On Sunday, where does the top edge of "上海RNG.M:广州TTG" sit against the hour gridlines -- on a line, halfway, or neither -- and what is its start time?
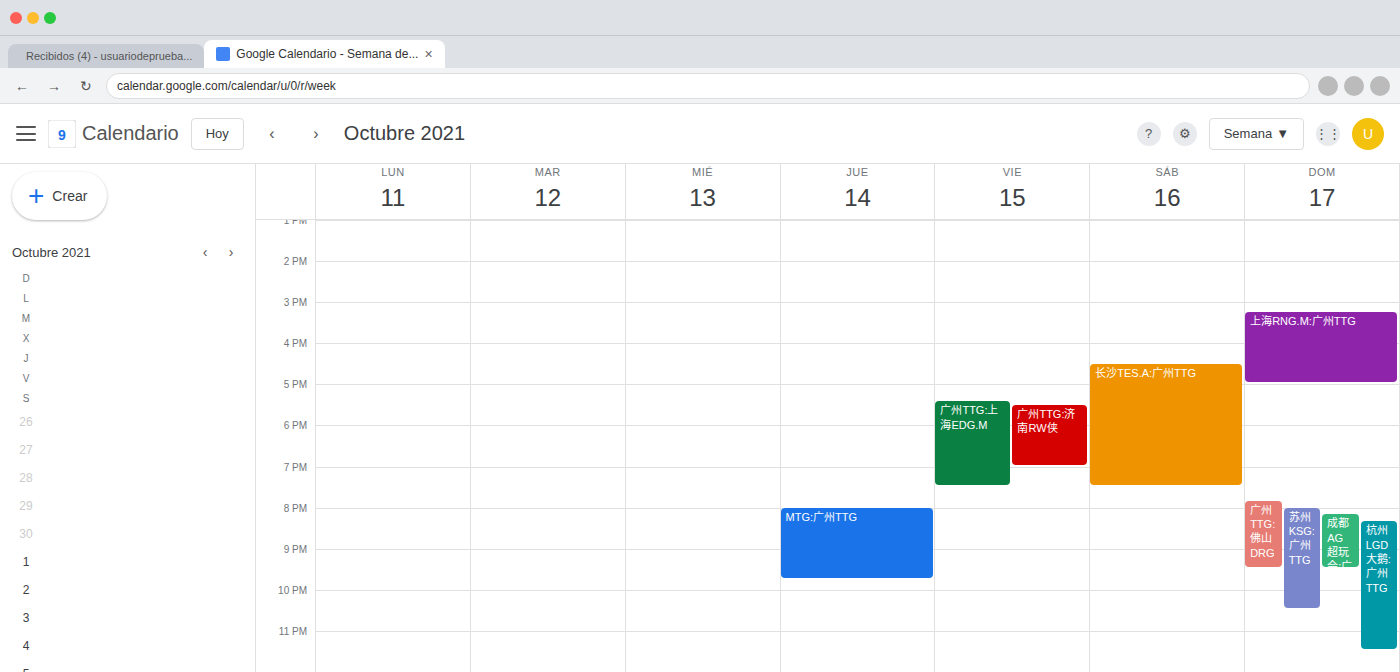
3:15 PM -- neither: a quarter of the way from the 3 PM line to the 4 PM line.